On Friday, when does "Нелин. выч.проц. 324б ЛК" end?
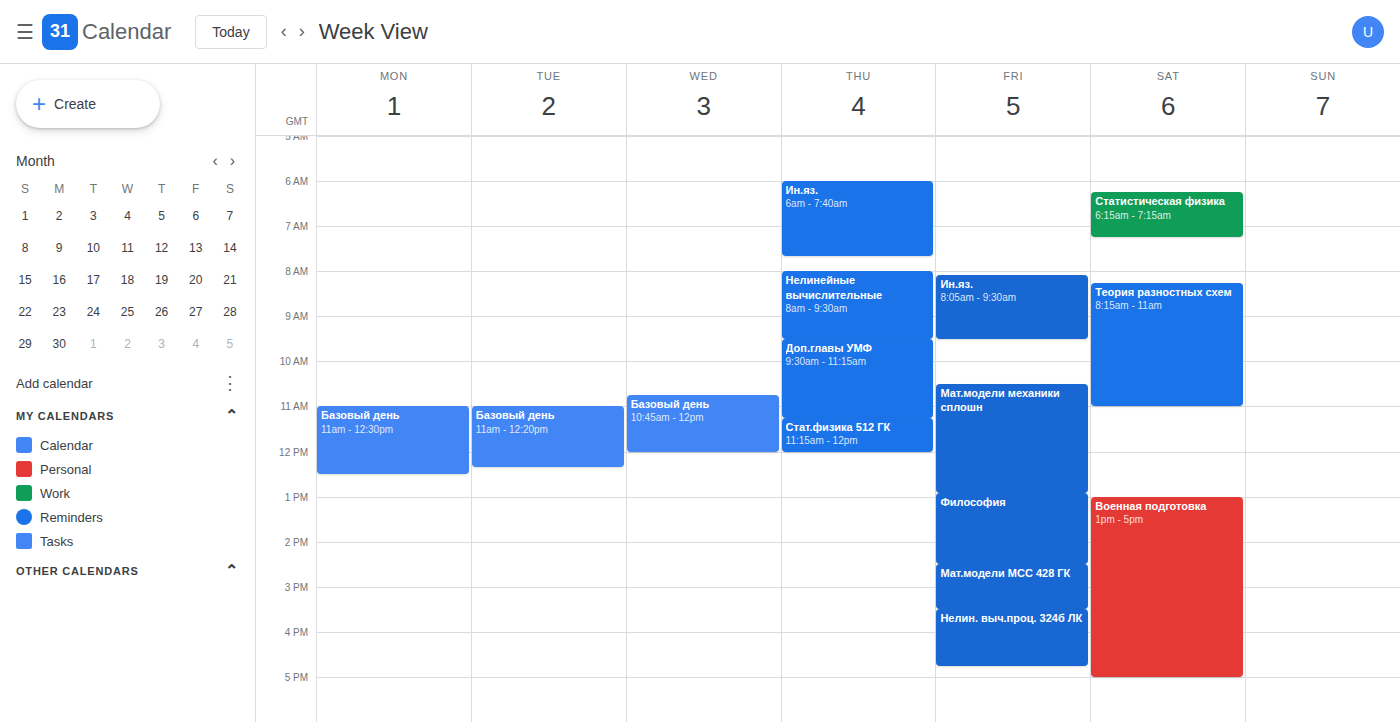
4:45 PM